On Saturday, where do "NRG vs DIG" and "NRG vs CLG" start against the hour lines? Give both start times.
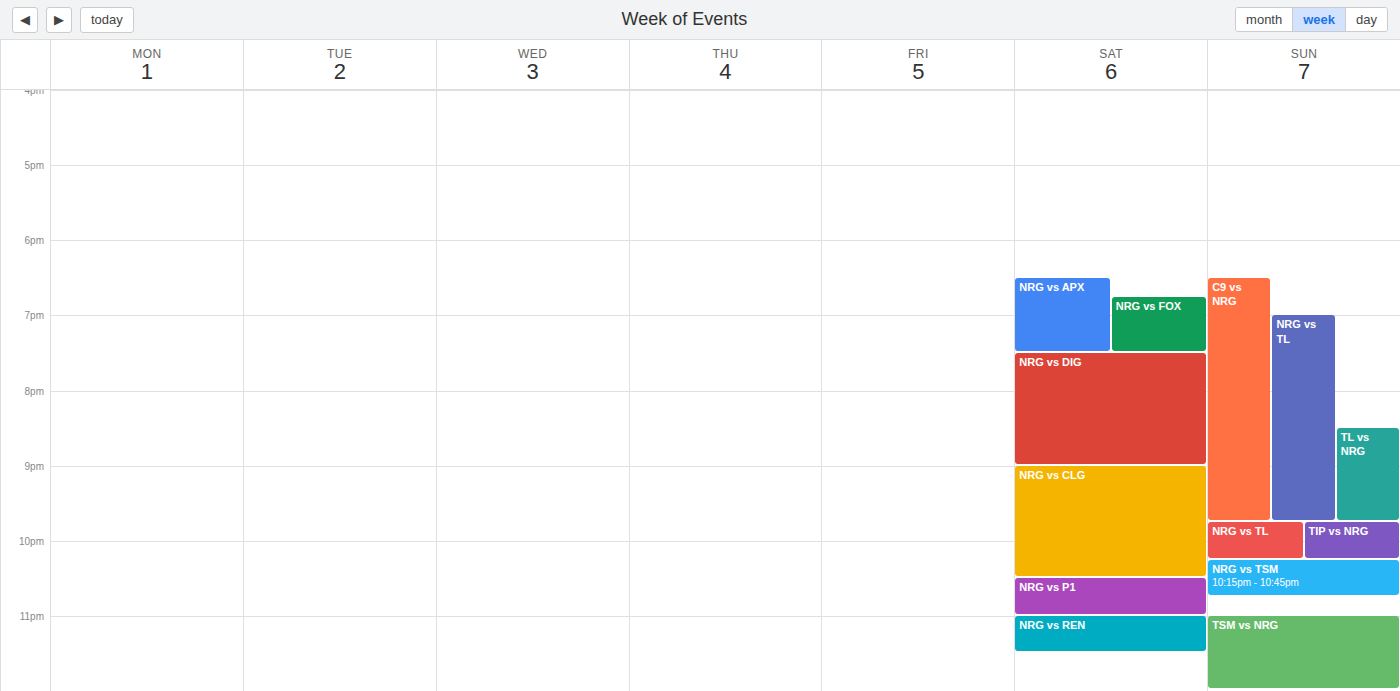
"NRG vs DIG": 7:30 PM, halfway between the 7 PM and 8 PM lines. "NRG vs CLG": 9:00 PM, exactly on the 9 PM line.